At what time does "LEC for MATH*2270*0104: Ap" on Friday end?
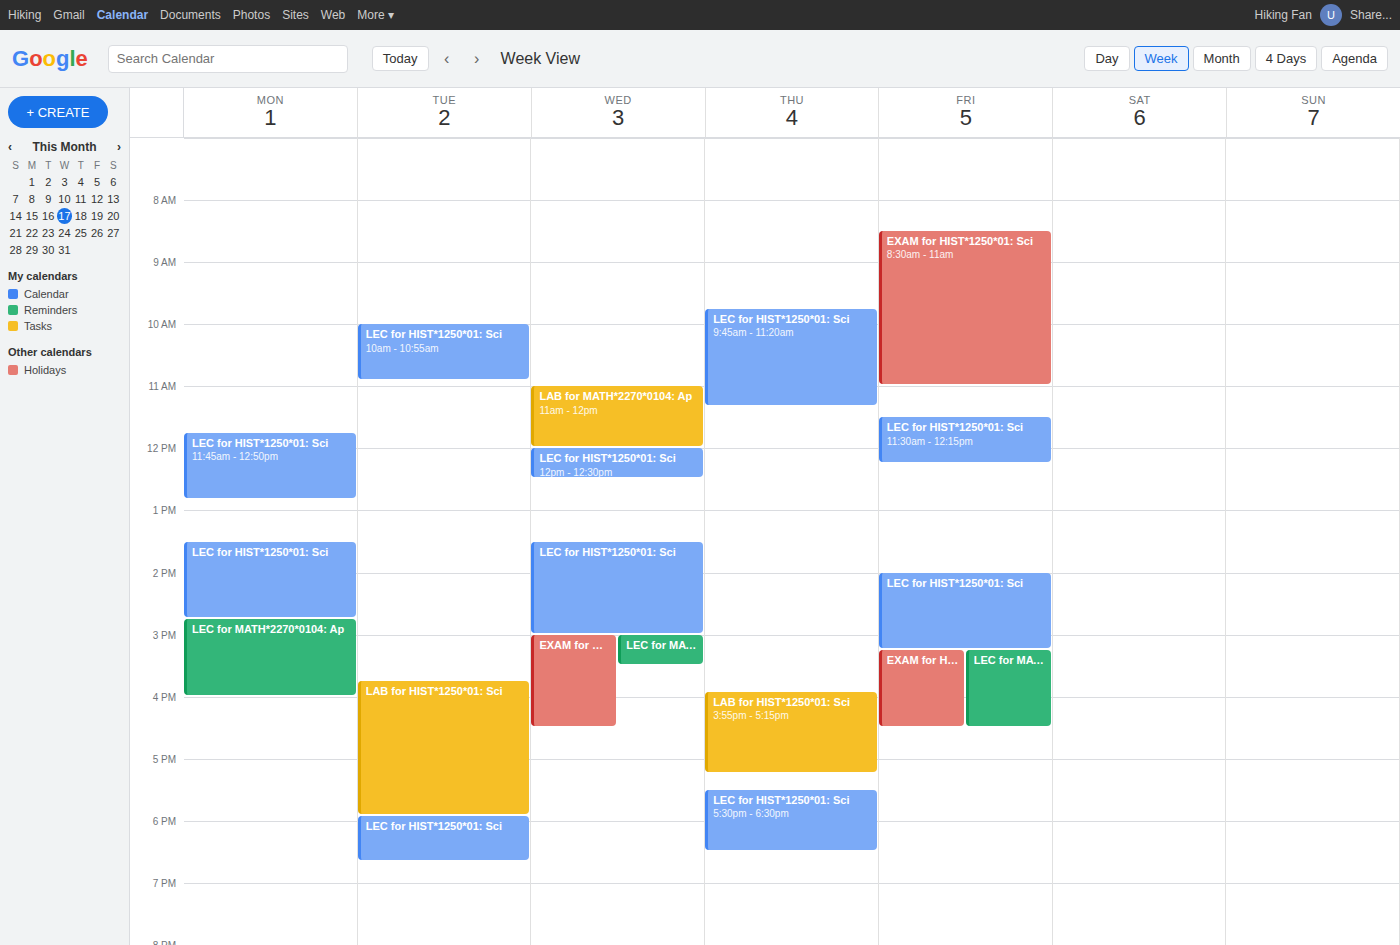
4:30 PM